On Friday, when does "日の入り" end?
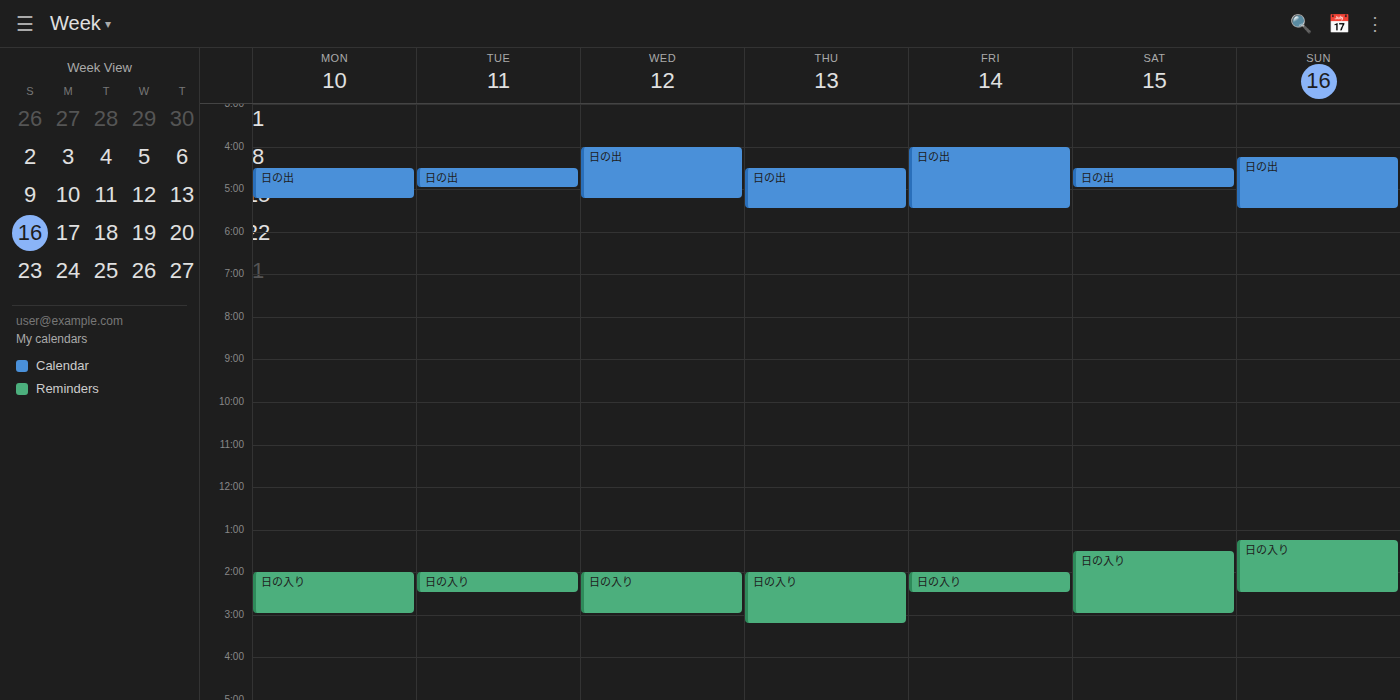
2:30 PM